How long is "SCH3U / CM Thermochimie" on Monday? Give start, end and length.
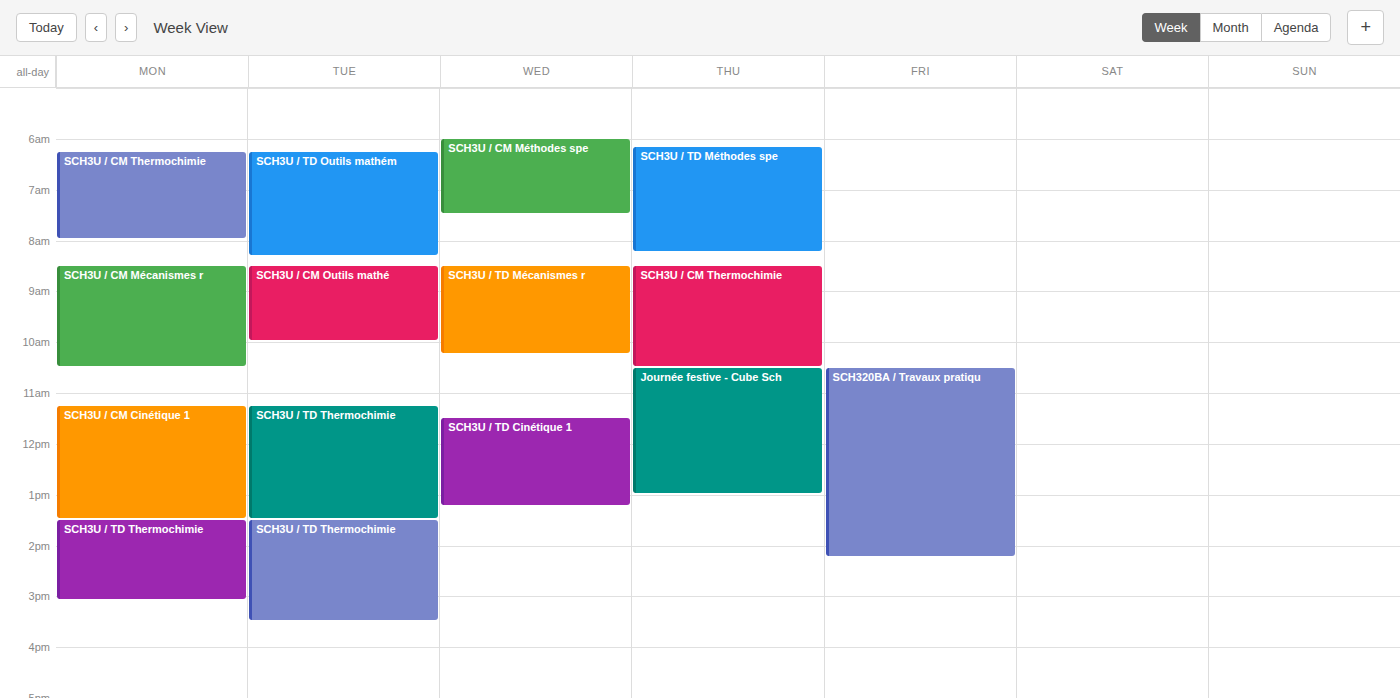
6:15 AM to 8:00 AM, 1 hour 45 minutes